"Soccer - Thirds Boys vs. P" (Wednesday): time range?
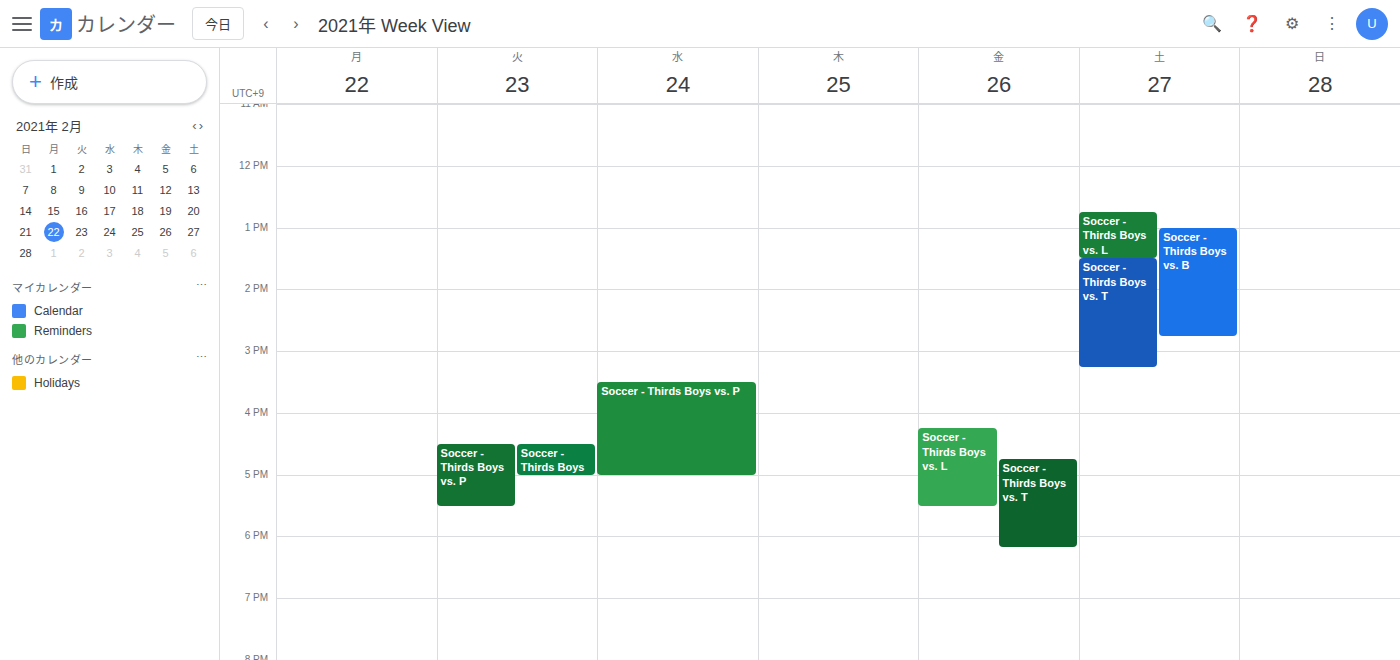
3:30 PM to 5:00 PM